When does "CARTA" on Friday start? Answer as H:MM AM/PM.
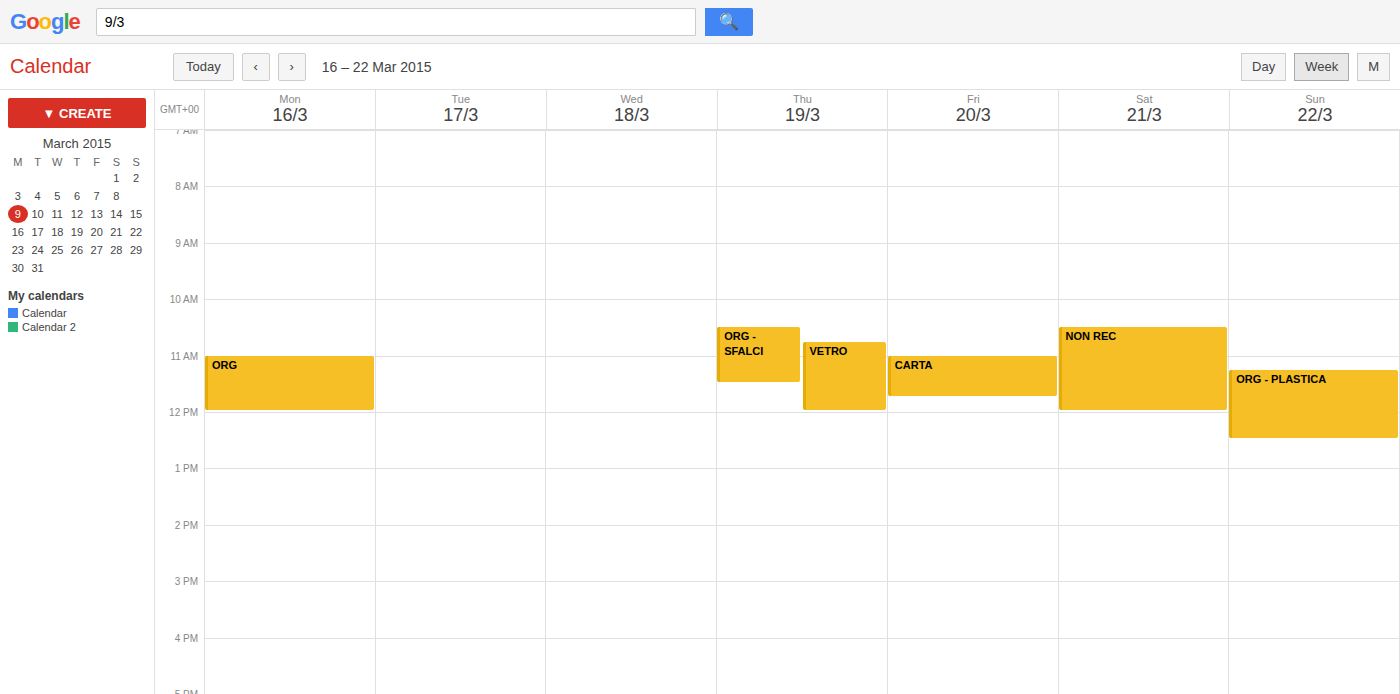
11:00 AM